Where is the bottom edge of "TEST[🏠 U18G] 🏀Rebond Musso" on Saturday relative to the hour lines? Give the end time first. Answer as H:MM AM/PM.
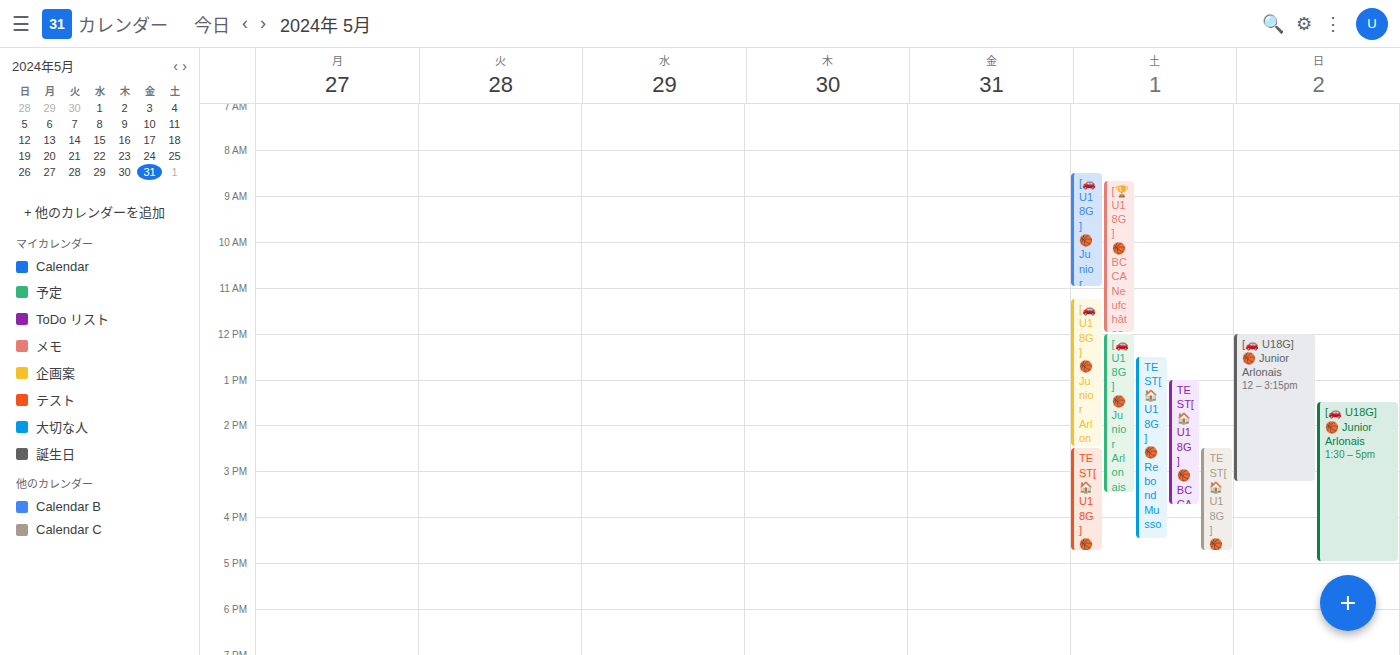
4:30 PM -- halfway between the 4 PM and 5 PM lines.